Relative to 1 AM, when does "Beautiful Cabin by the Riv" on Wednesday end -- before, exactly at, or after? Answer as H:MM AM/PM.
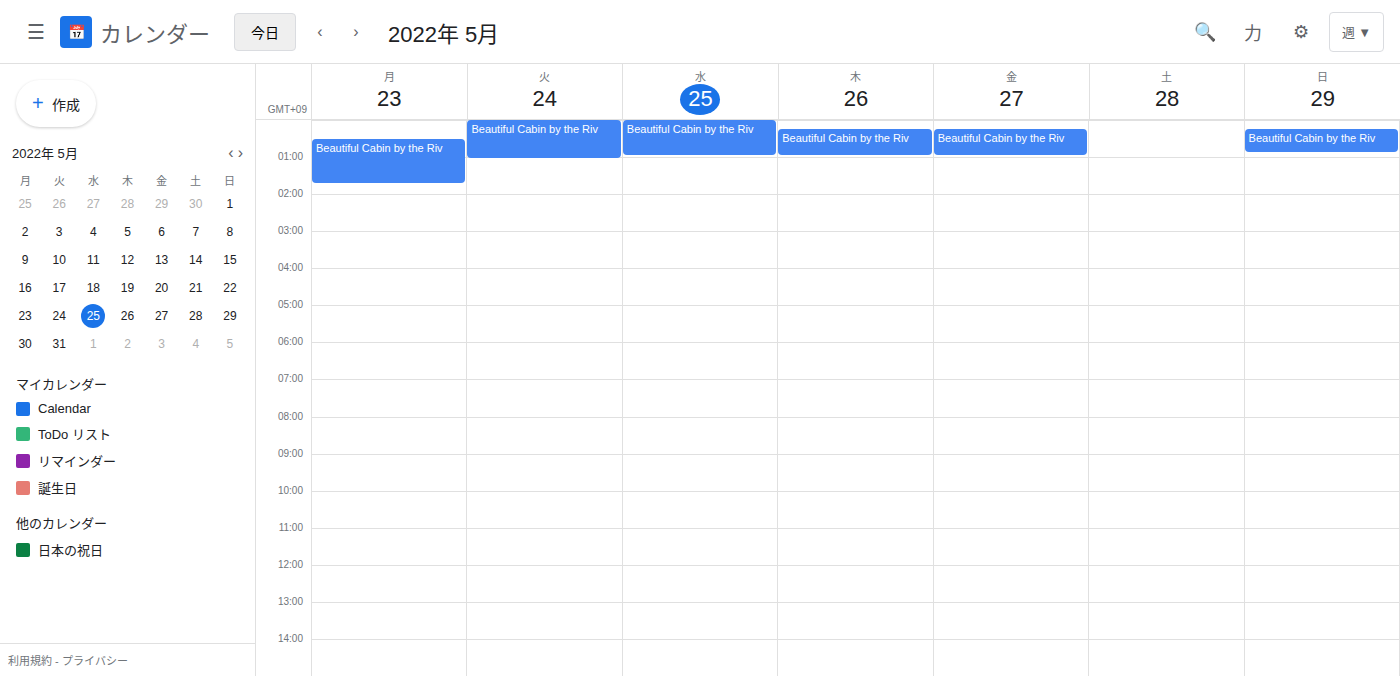
1:00 AM -- exactly at 1 AM, on the 1 AM line.